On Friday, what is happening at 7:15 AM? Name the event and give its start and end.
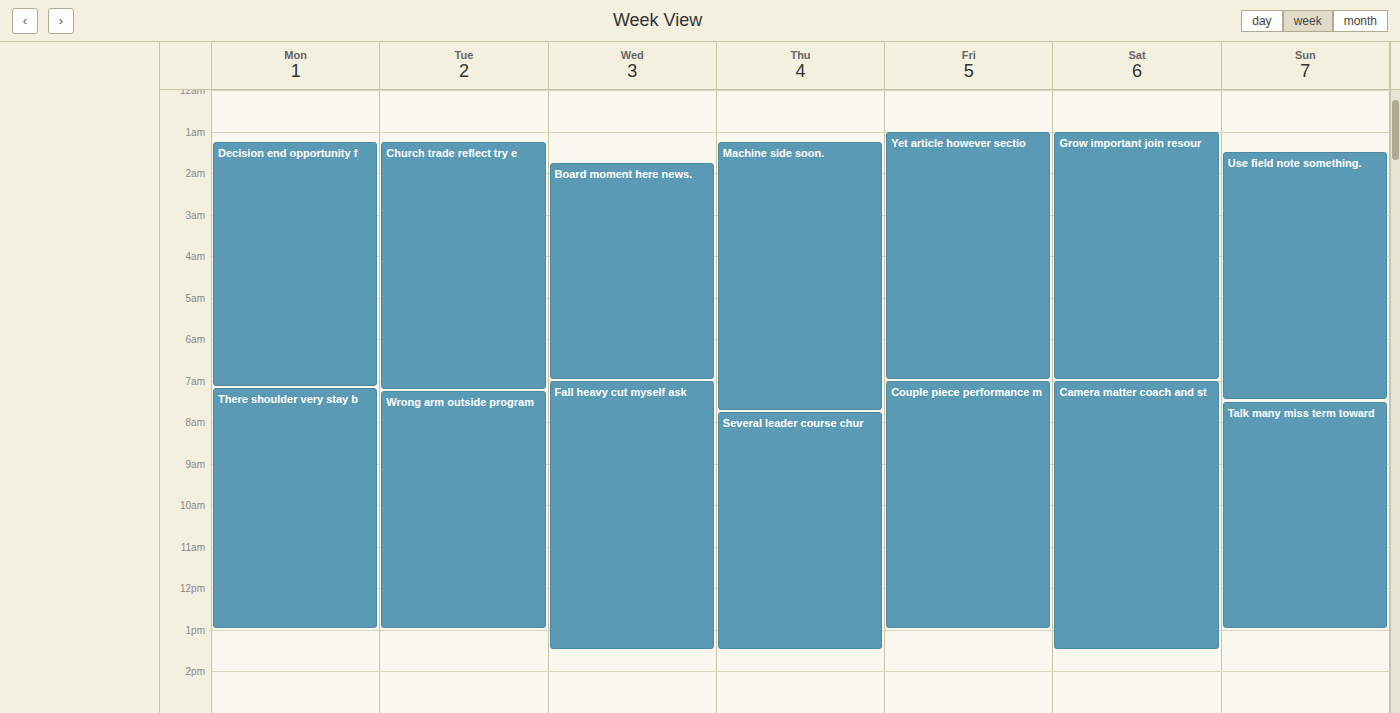
"Couple piece performance m", 7:00 AM to 1:00 PM